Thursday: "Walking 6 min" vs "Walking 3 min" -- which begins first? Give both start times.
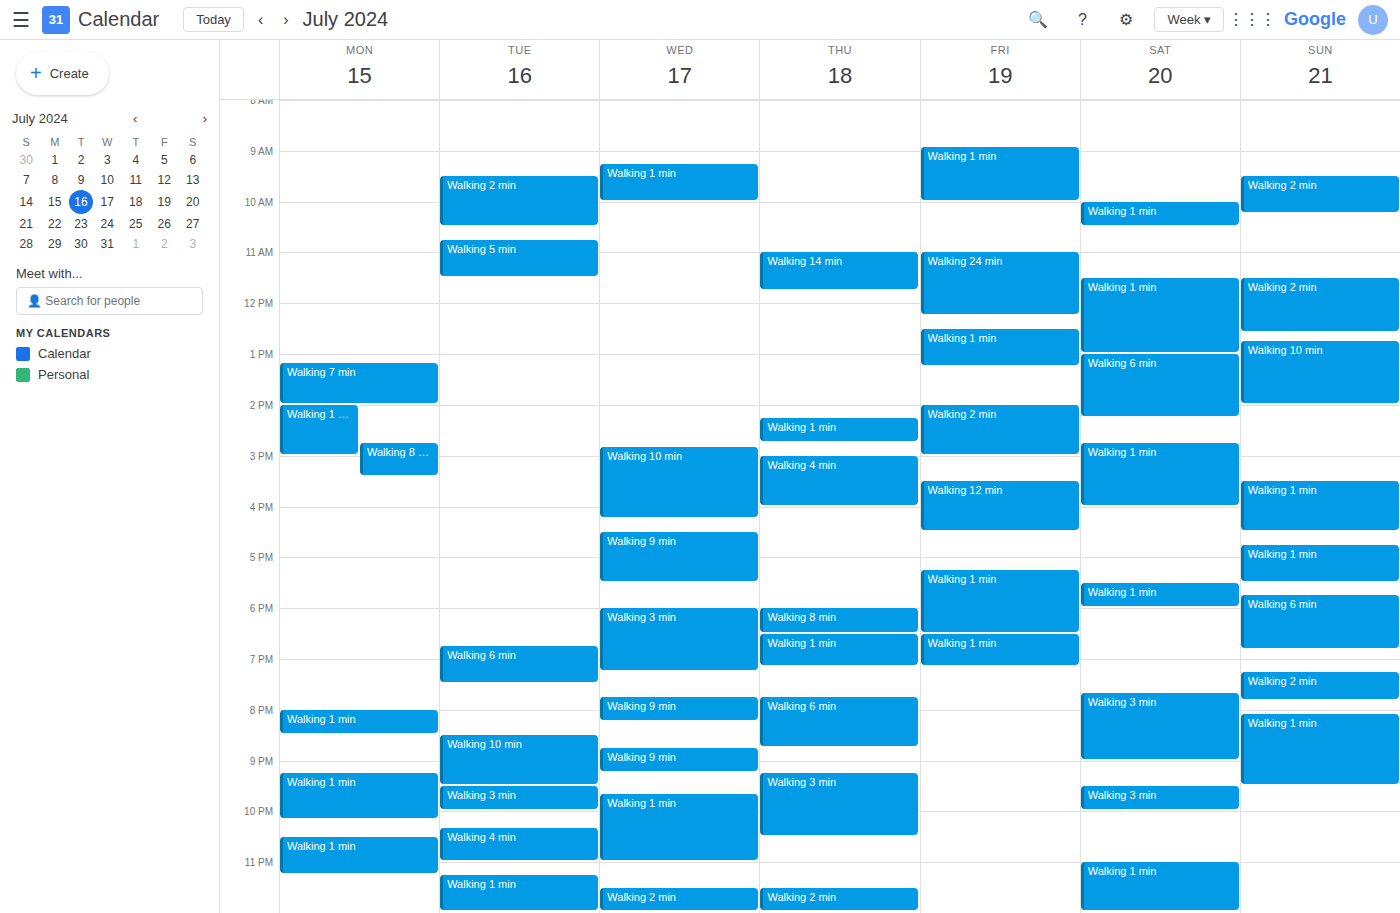
"Walking 6 min" 19:45; "Walking 3 min" 21:15.